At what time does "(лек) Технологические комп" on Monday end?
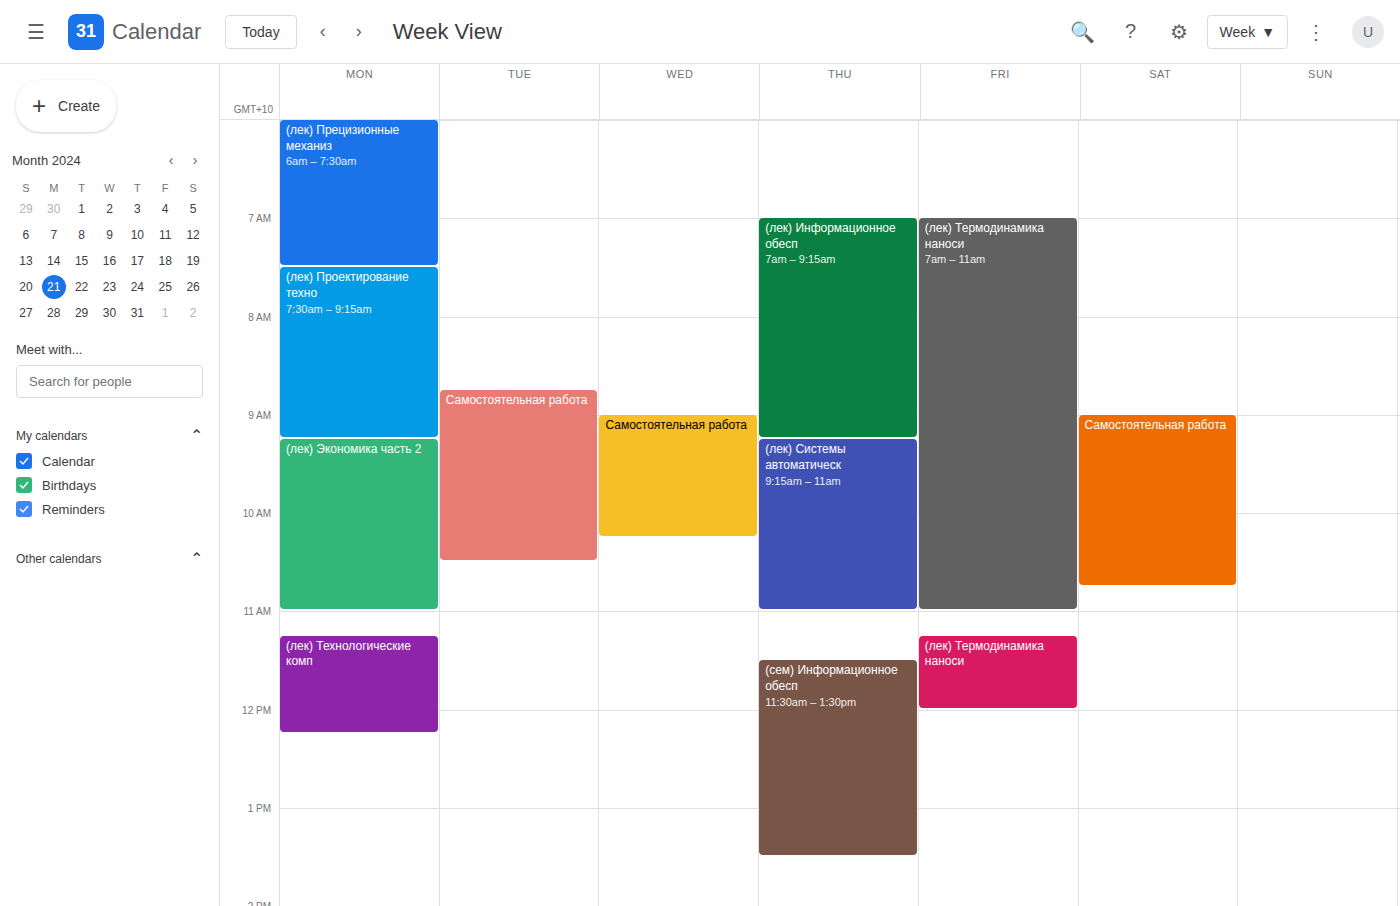
12:15 PM